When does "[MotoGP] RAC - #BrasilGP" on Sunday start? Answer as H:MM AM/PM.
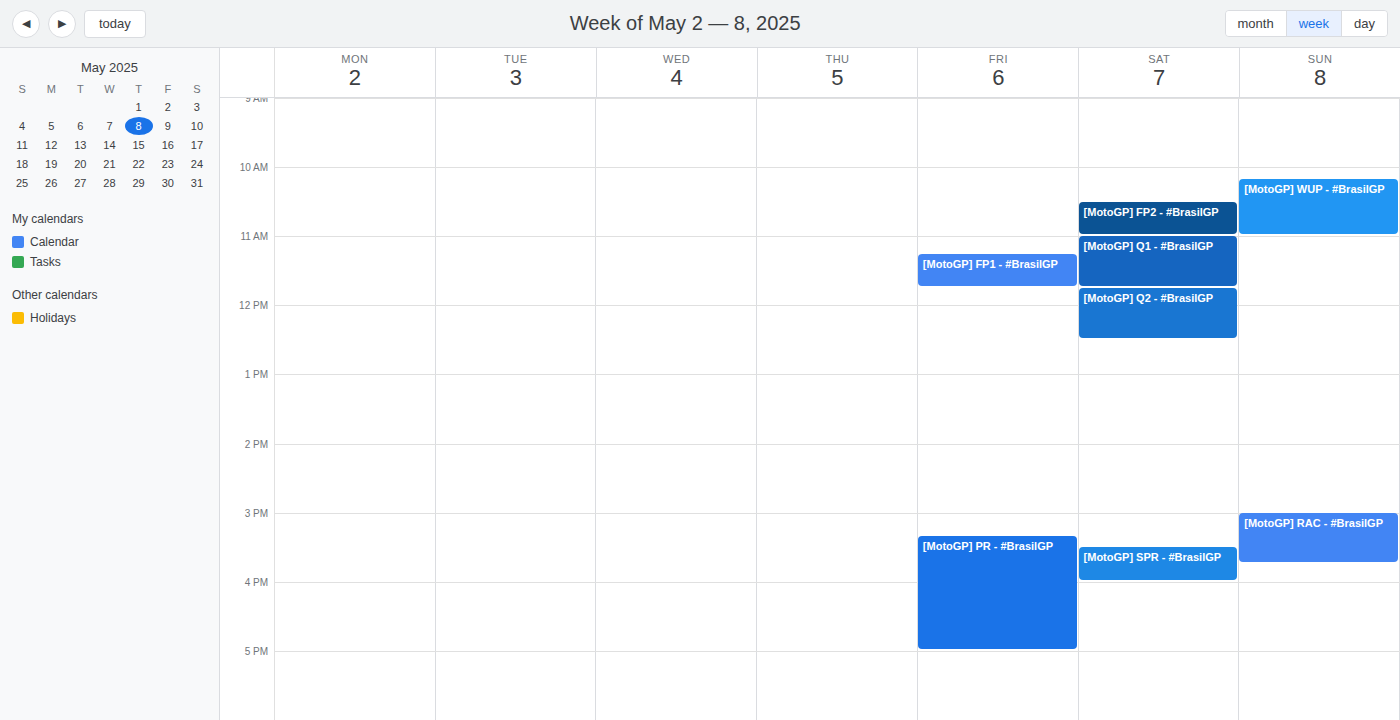
3:00 PM